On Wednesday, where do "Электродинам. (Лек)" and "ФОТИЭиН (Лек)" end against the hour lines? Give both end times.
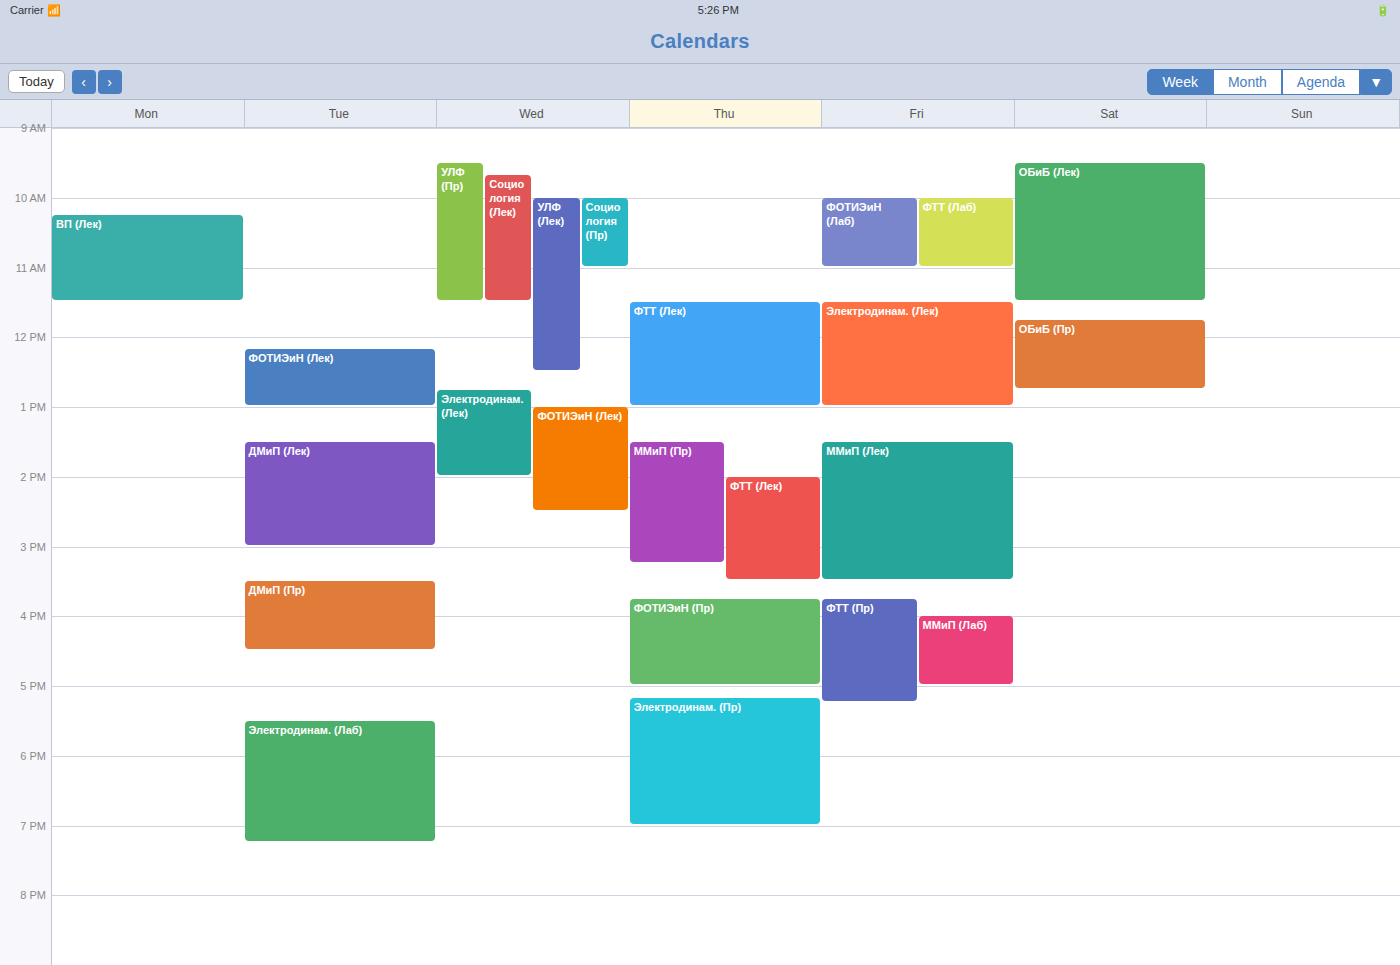
"Электродинам. (Лек)": 2:00 PM, exactly on the 2 PM line. "ФОТИЭиН (Лек)": 2:30 PM, halfway between the 2 PM and 3 PM lines.